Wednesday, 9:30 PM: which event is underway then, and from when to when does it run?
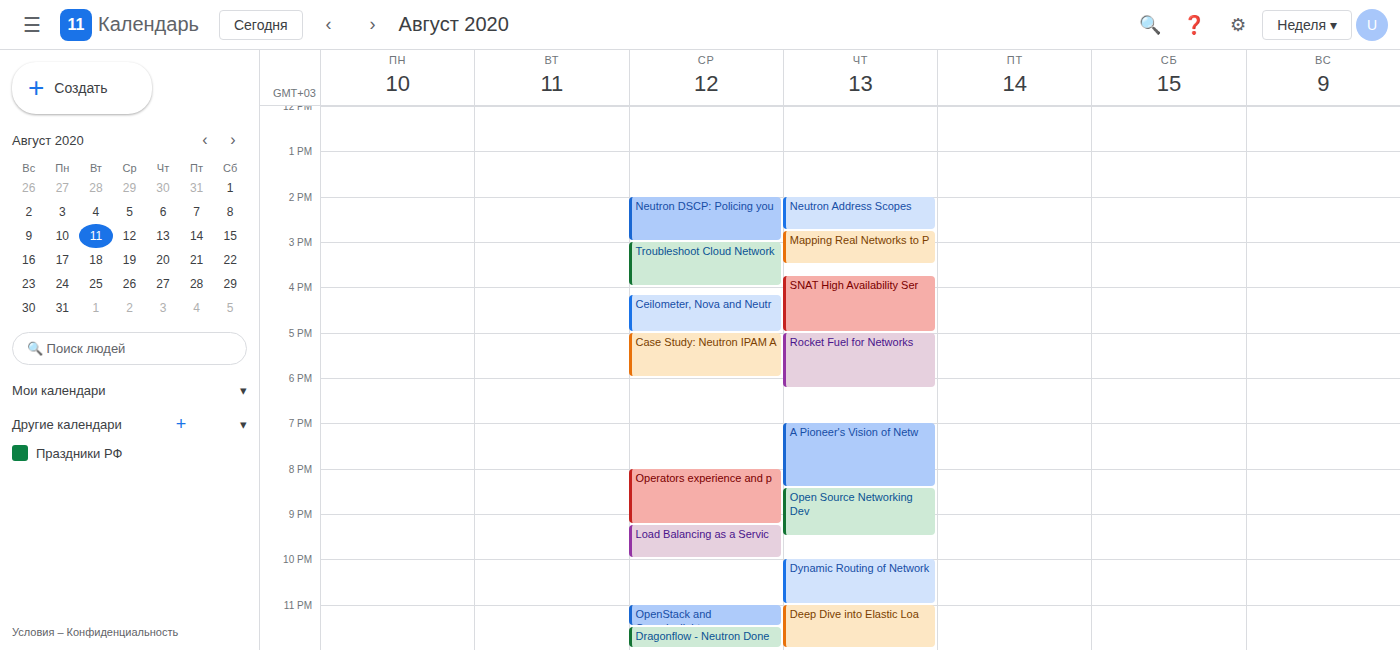
"Load Balancing as a Servic", 9:15 PM to 10:00 PM